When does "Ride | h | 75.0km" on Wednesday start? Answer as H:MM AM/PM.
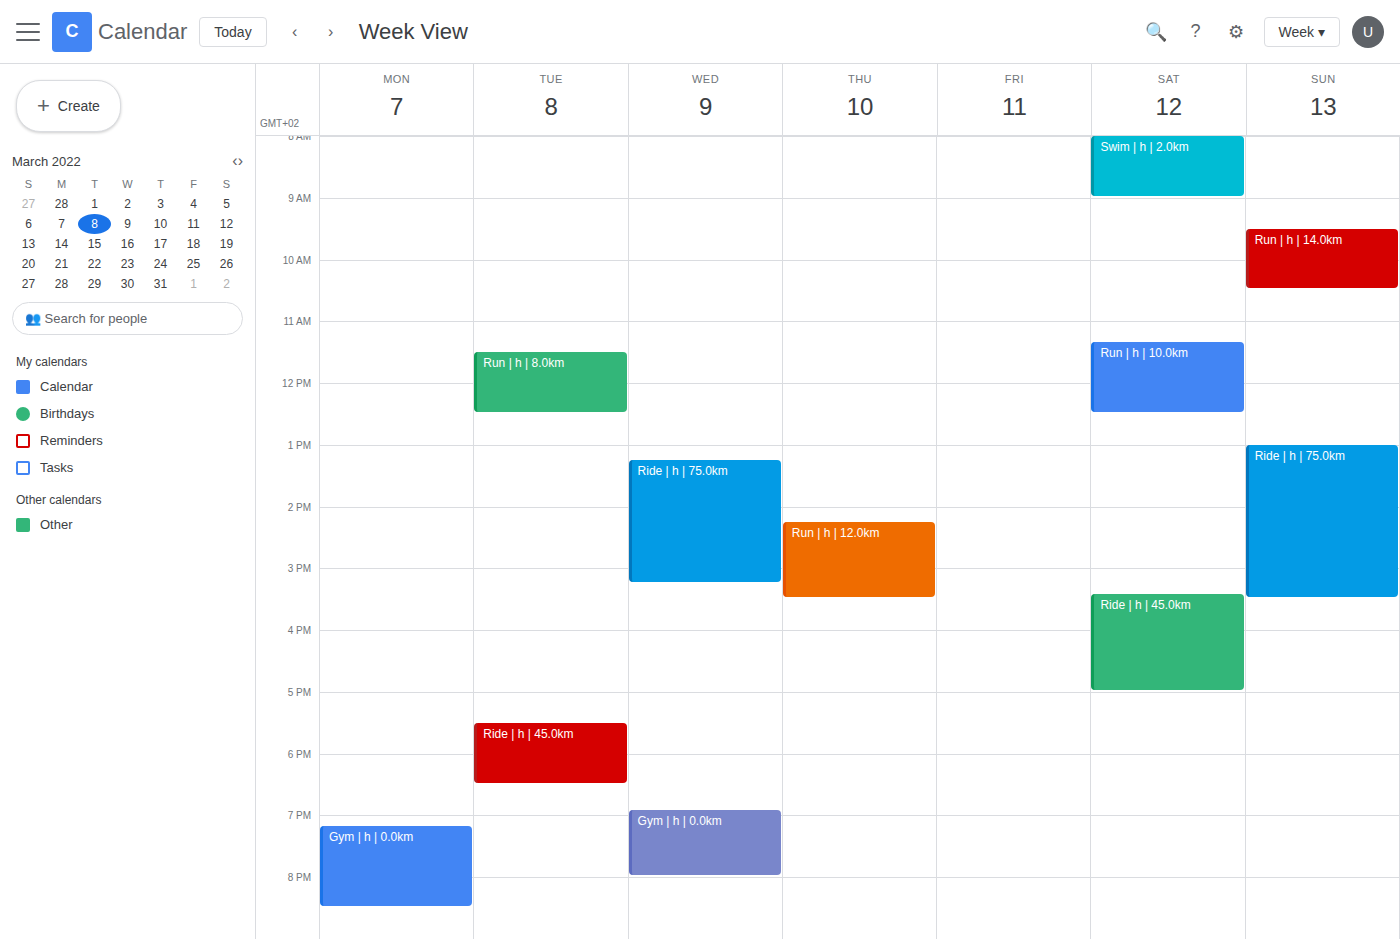
1:15 PM